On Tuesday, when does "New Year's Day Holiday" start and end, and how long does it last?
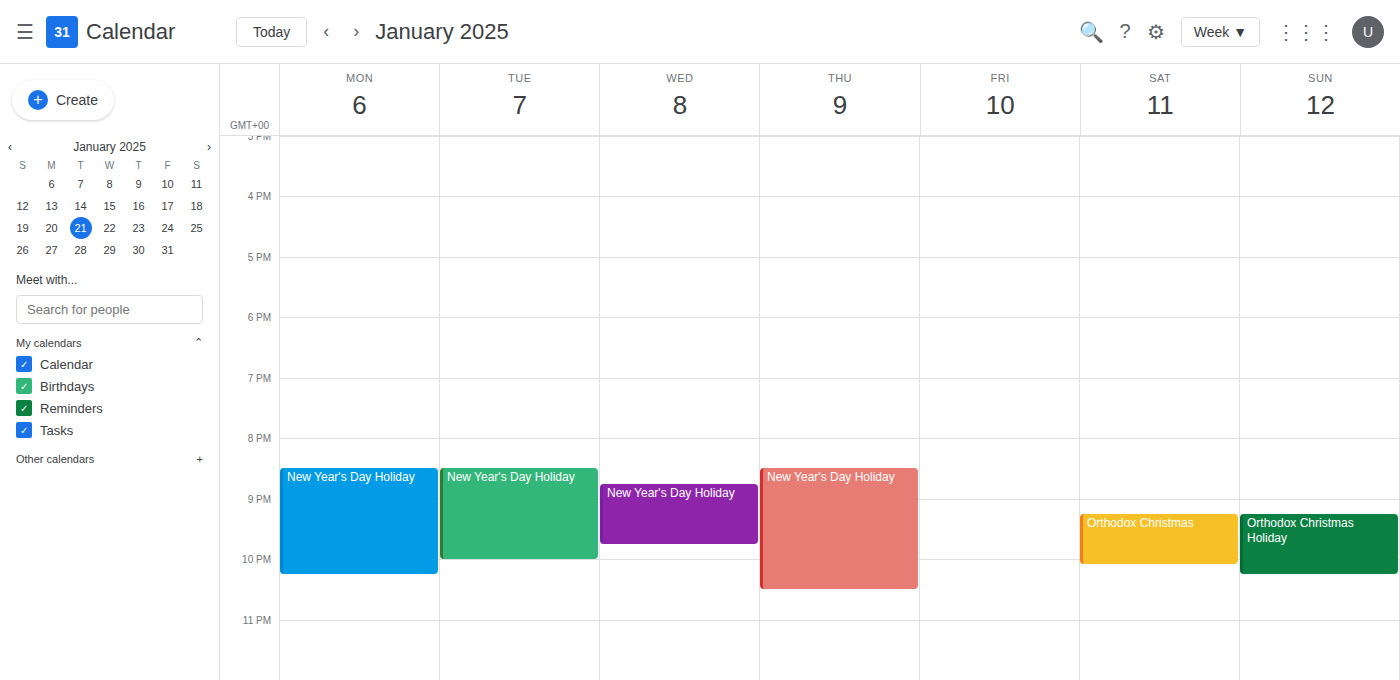
8:30 PM to 10:00 PM, 1 hour 30 minutes